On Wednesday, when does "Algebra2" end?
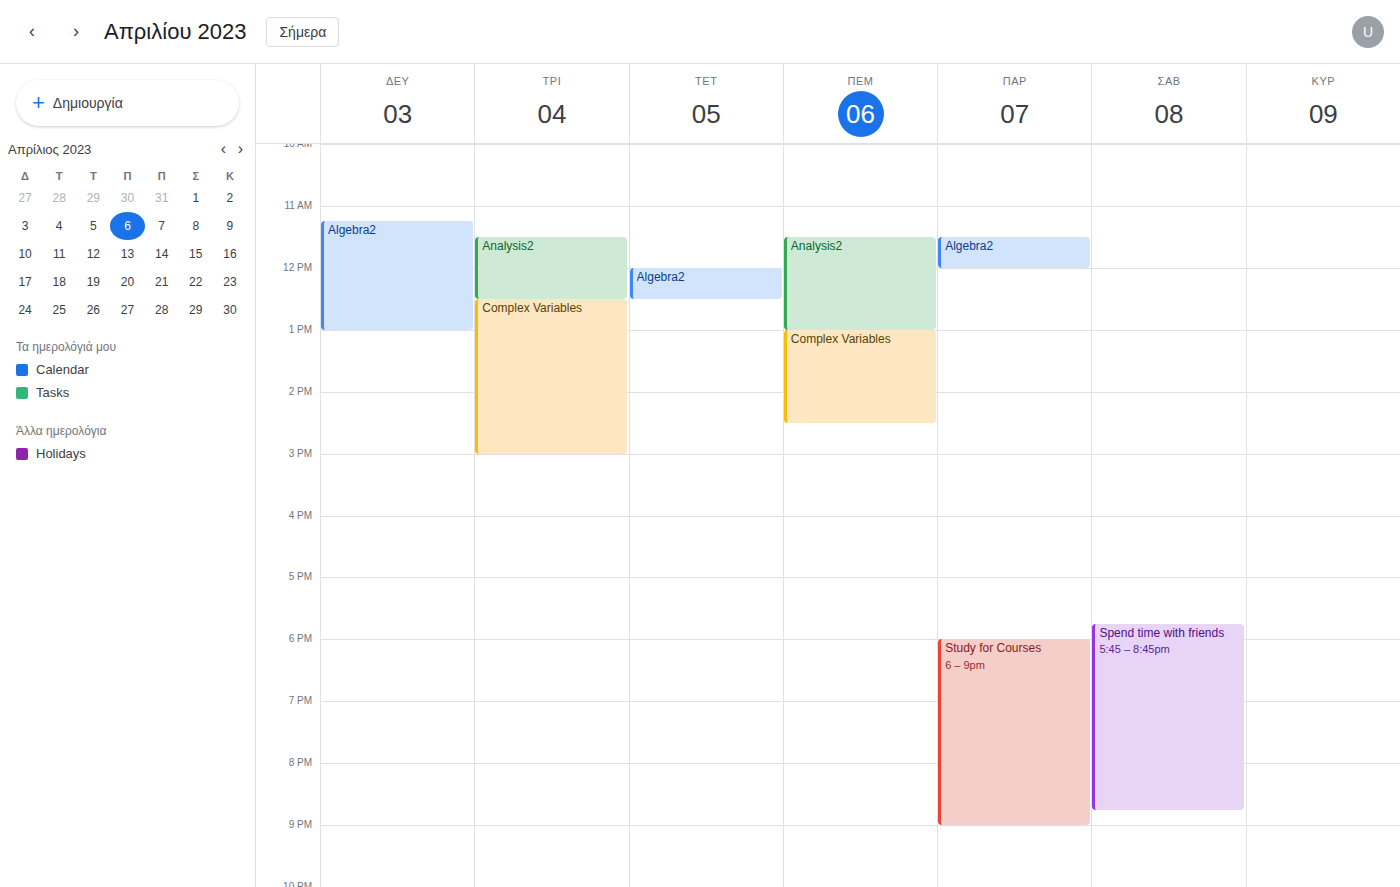
12:30 PM